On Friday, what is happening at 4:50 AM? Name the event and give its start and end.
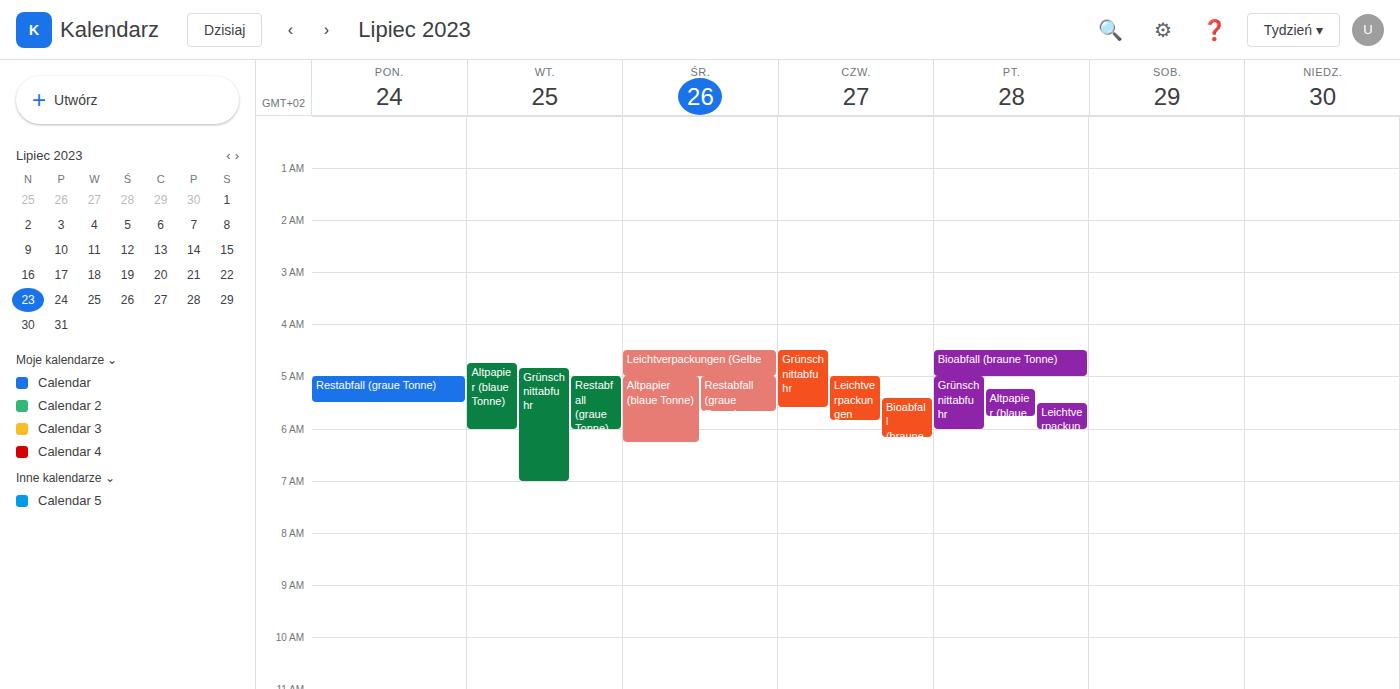
"Bioabfall (braune Tonne)", 4:30 AM to 5:00 AM